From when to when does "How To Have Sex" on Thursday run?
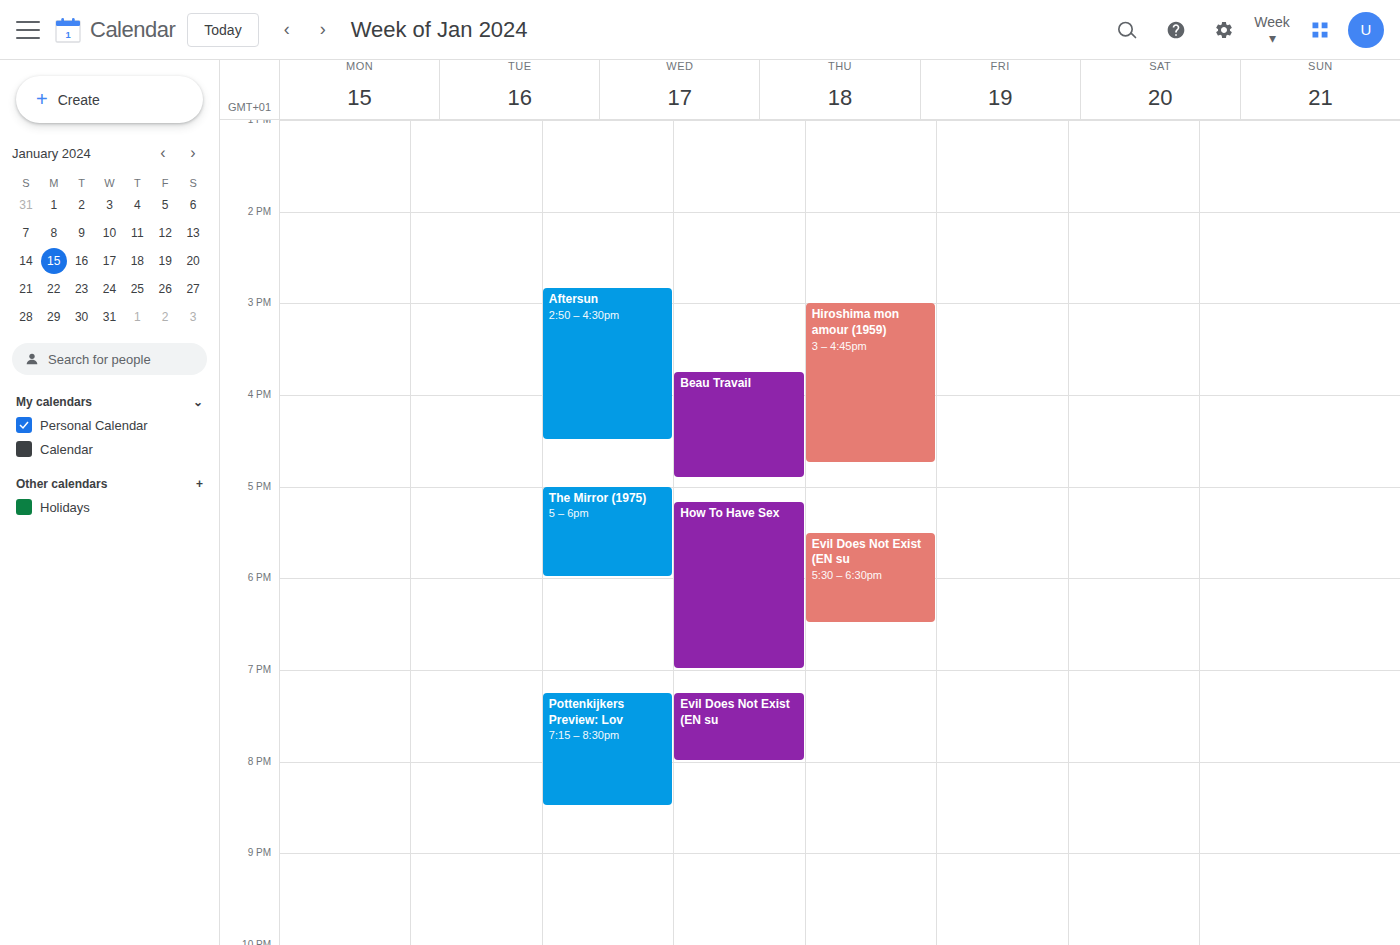
5:10 PM to 7:00 PM